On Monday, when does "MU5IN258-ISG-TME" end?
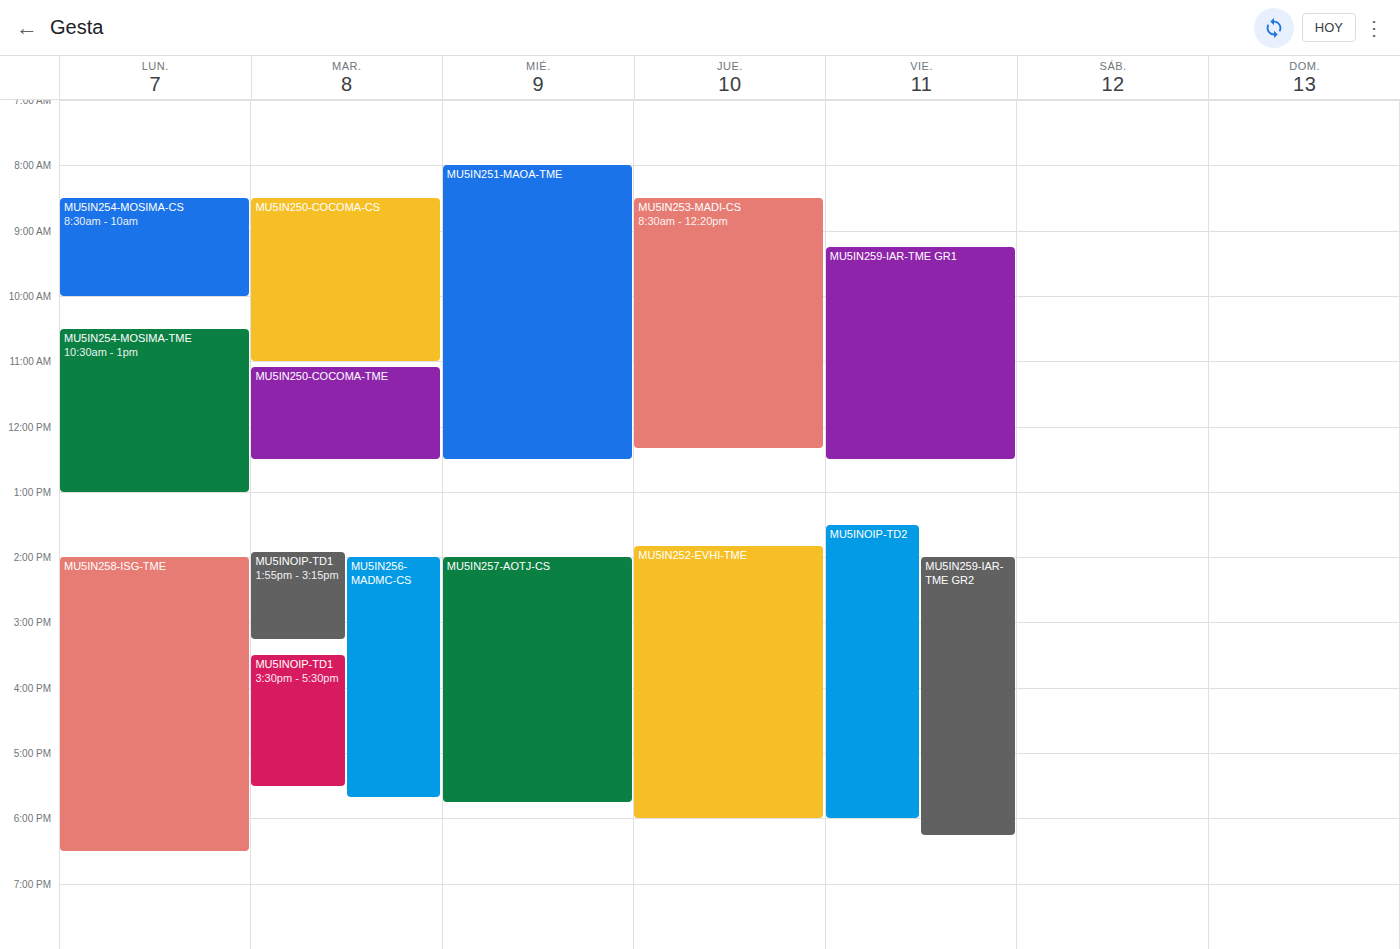
6:30 PM